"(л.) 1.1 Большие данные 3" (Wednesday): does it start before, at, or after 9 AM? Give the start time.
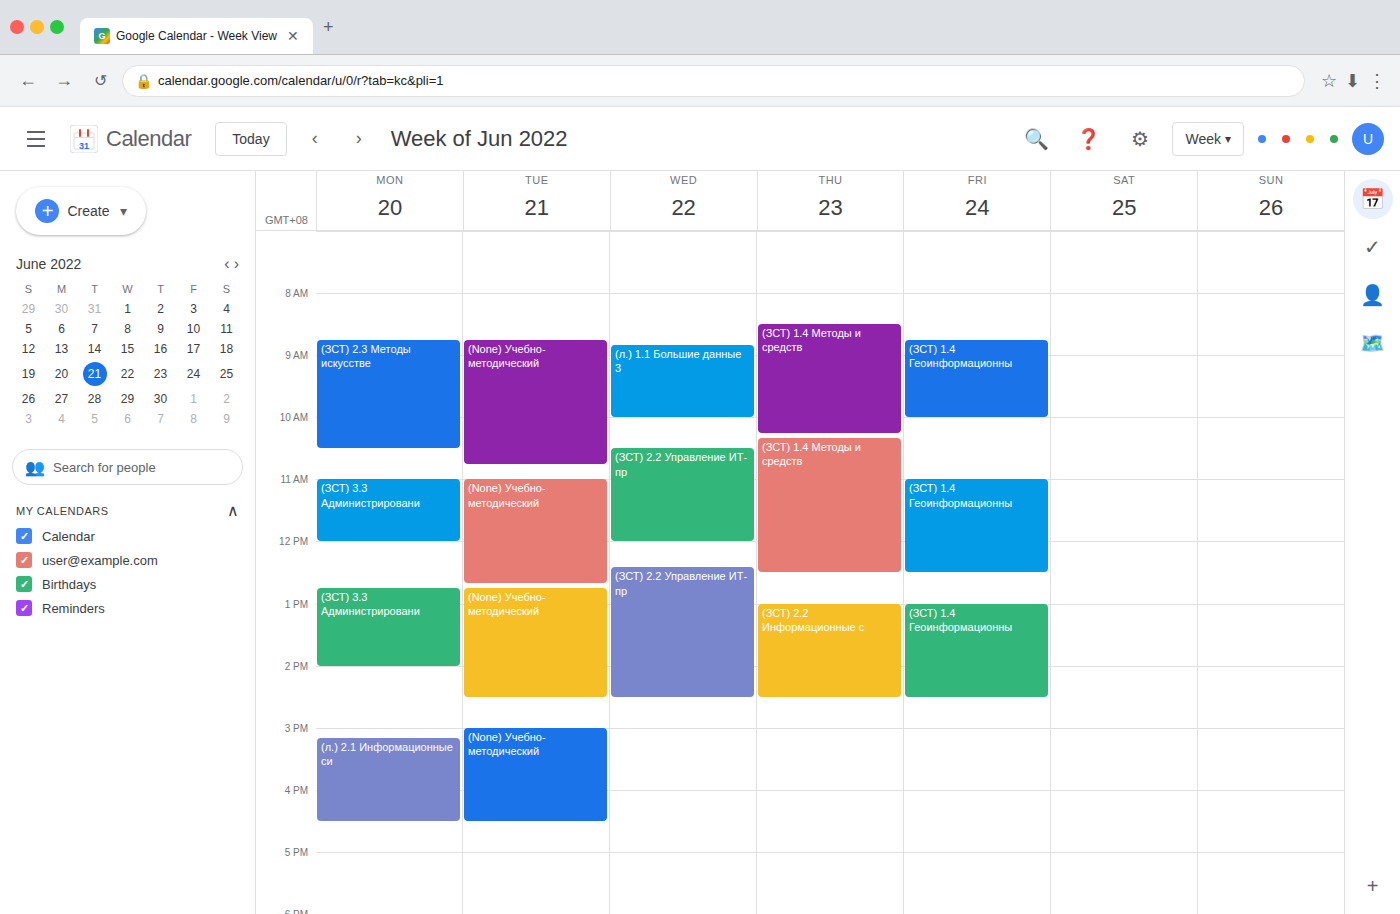
8:50 AM -- before 9 AM, 10 minutes above the 9 AM line.